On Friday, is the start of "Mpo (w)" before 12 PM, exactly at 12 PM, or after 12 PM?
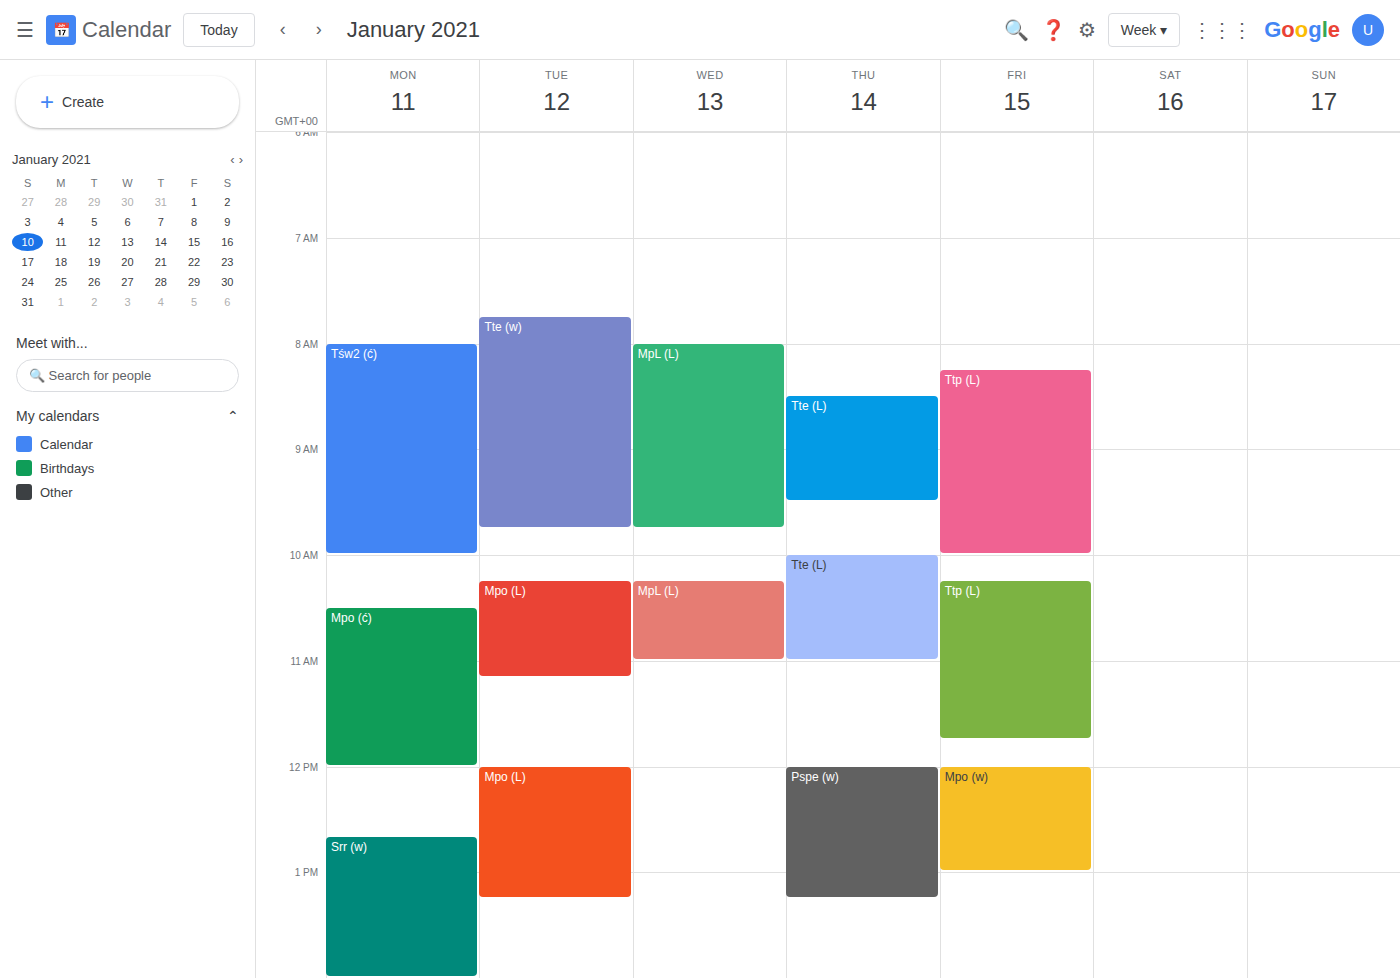
12:00 PM -- exactly at 12 PM, on the 12 PM line.